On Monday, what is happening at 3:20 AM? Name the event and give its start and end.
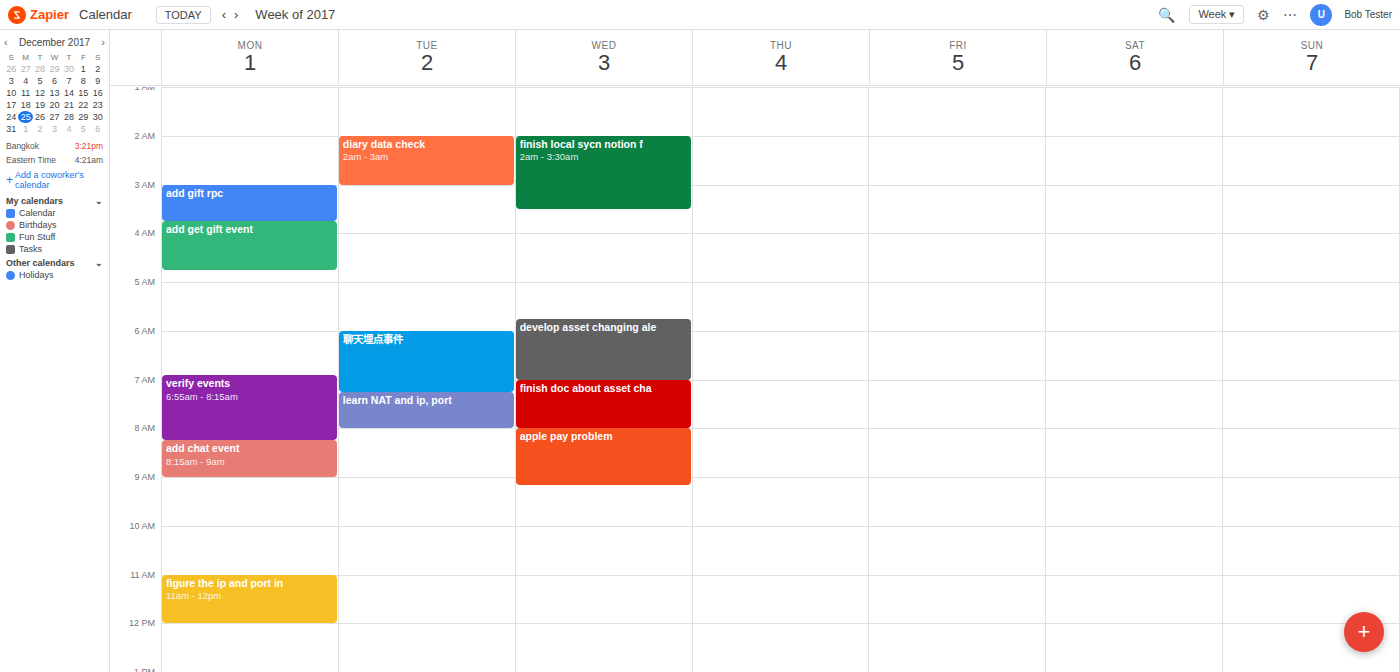
"add gift rpc", 3:00 AM to 3:45 AM